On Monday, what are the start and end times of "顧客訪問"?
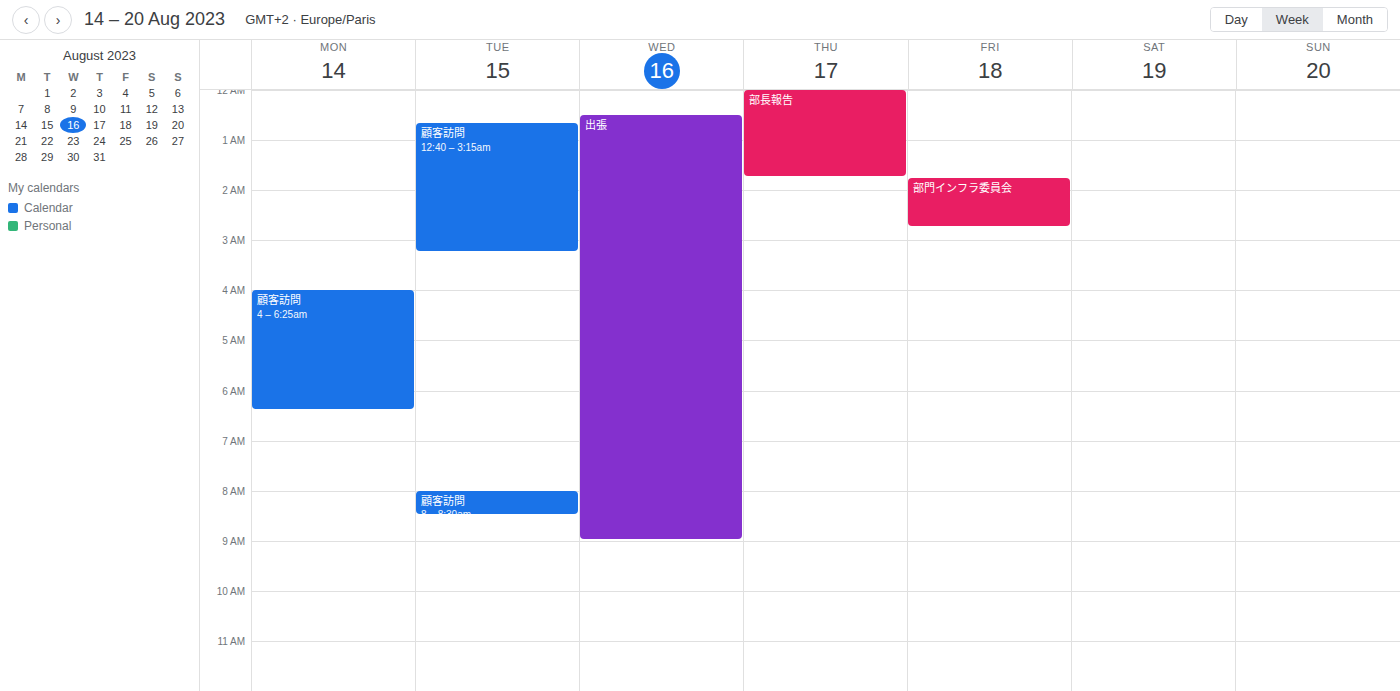
4:00 AM to 6:25 AM